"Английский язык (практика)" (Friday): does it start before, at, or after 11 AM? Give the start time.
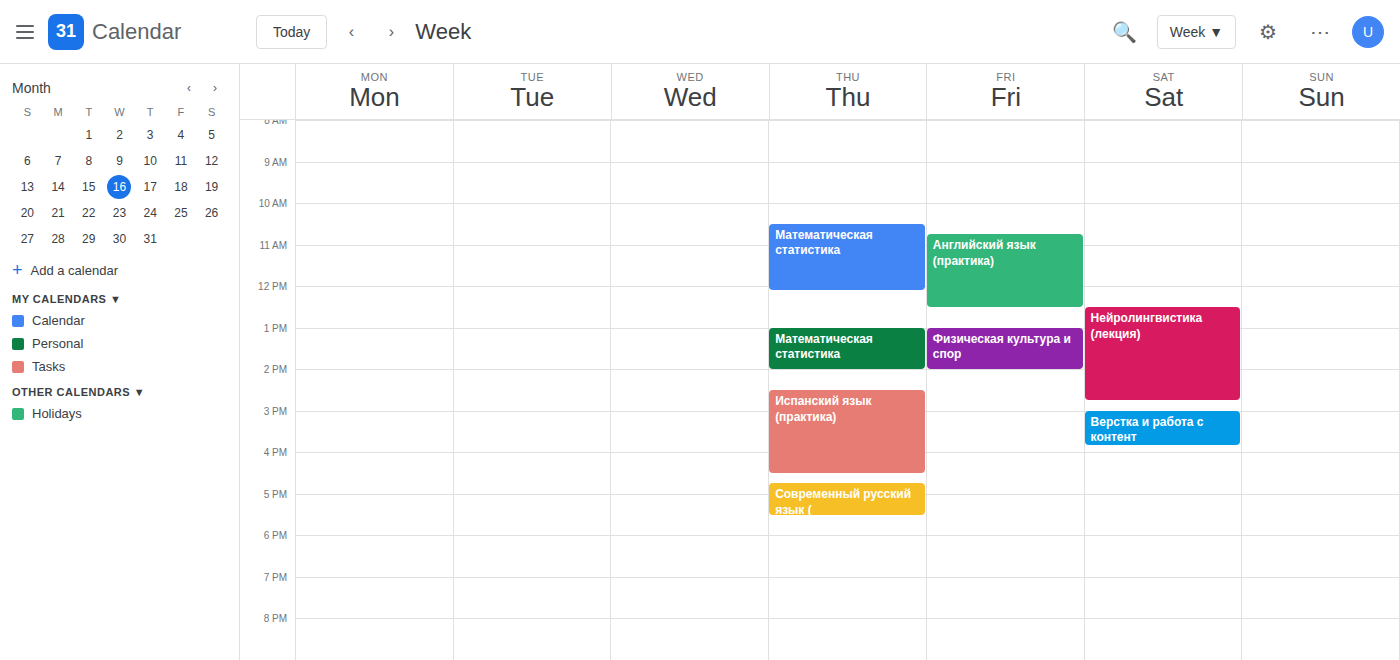
10:45 AM -- before 11 AM, 15 minutes above the 11 AM line.